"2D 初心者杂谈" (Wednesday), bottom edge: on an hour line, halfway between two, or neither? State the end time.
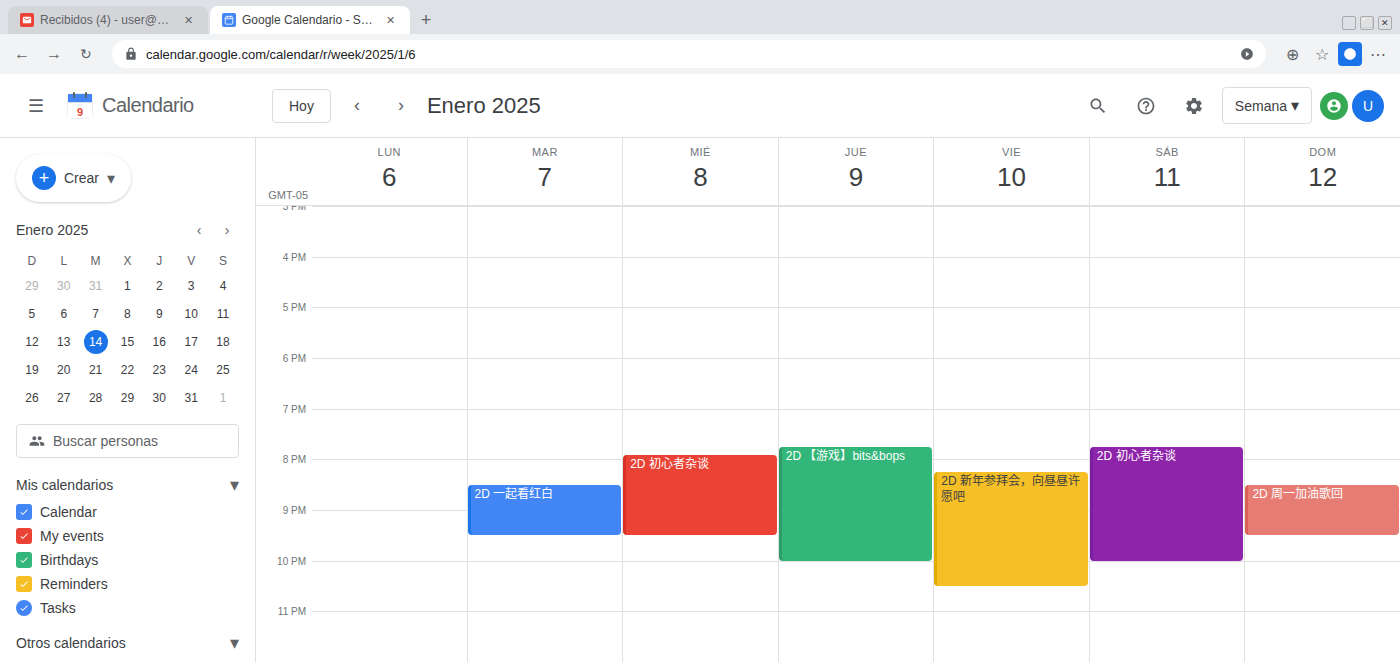
21:30 -- halfway between the 21:00 and 22:00 lines.